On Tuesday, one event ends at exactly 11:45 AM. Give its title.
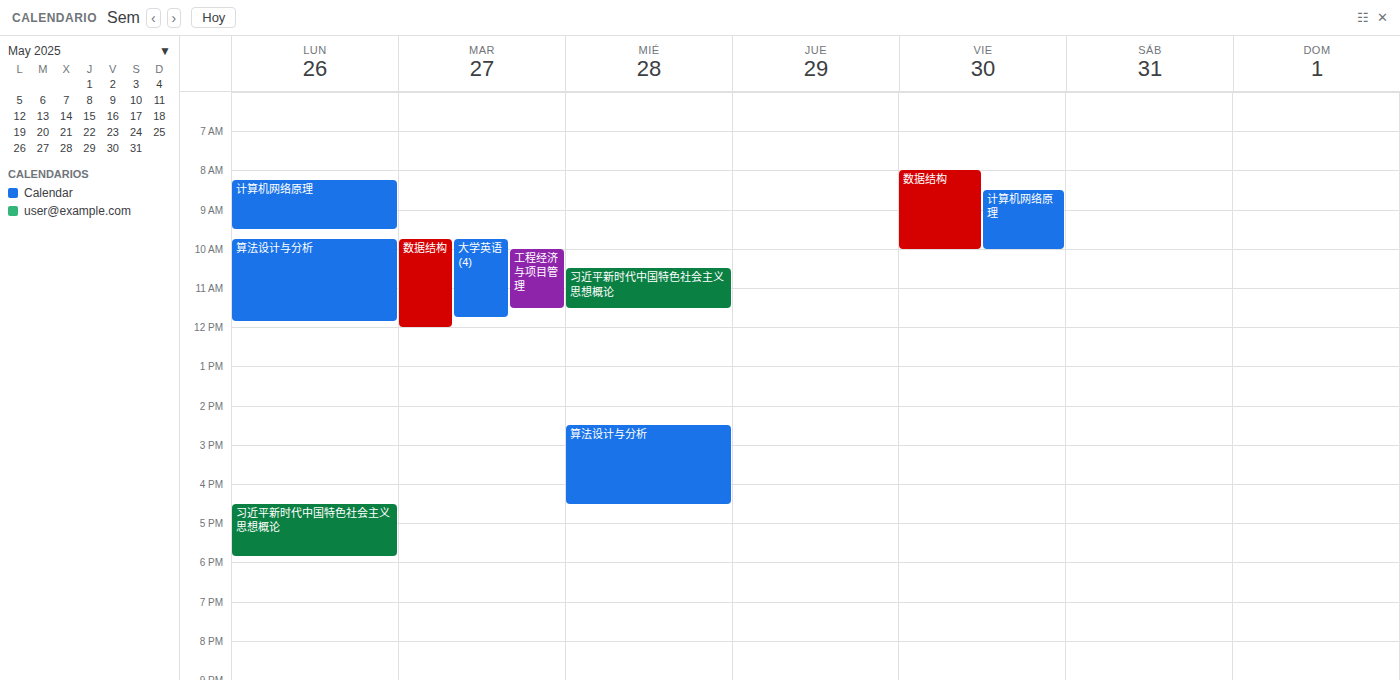
"大学英语(4)"